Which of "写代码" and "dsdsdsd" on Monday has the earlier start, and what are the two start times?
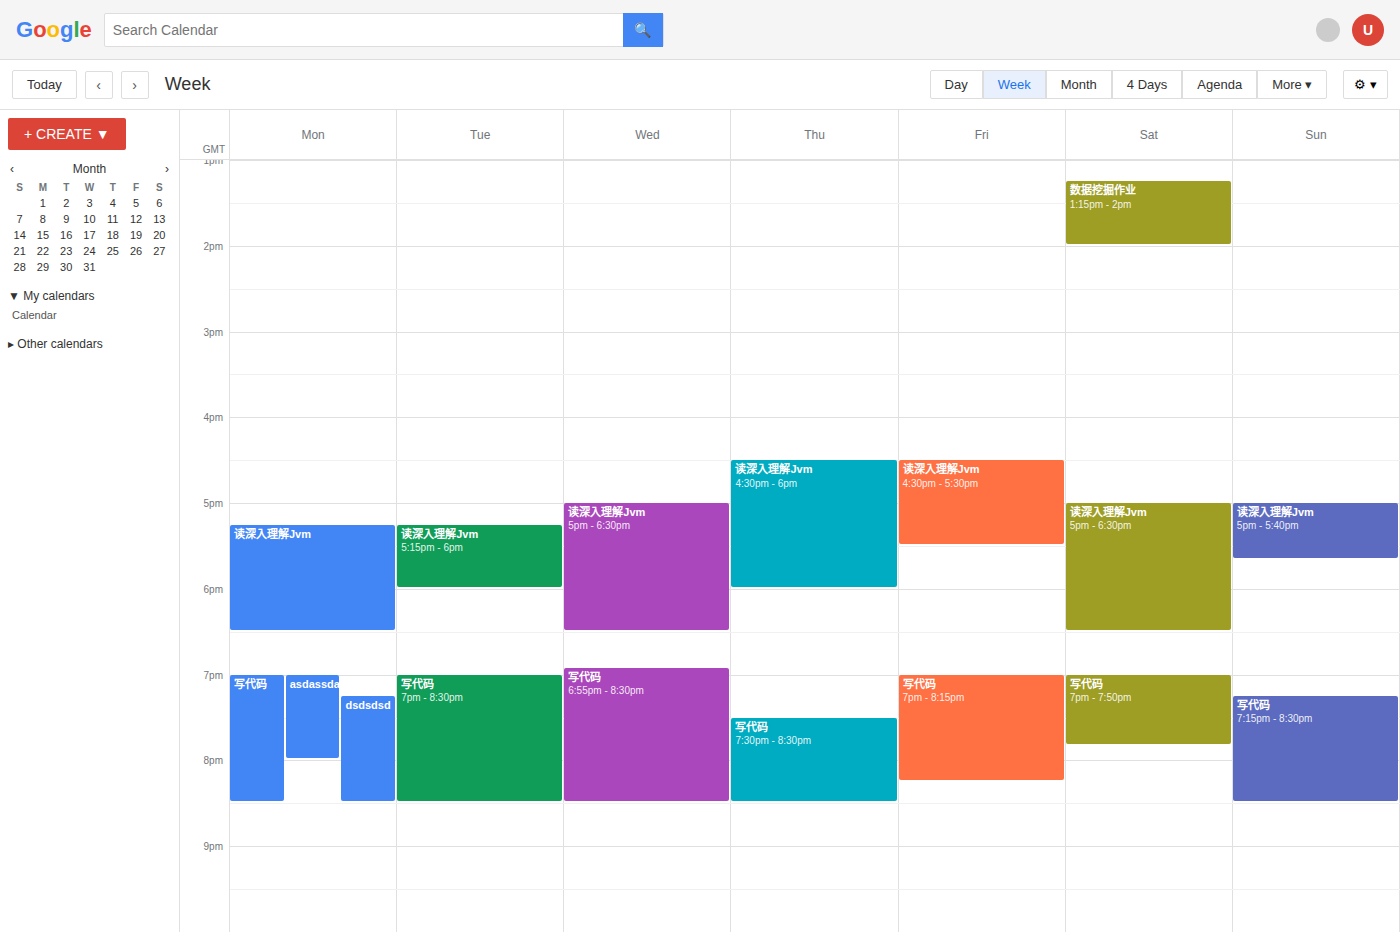
"写代码" 7:00 PM; "dsdsdsd" 7:15 PM.